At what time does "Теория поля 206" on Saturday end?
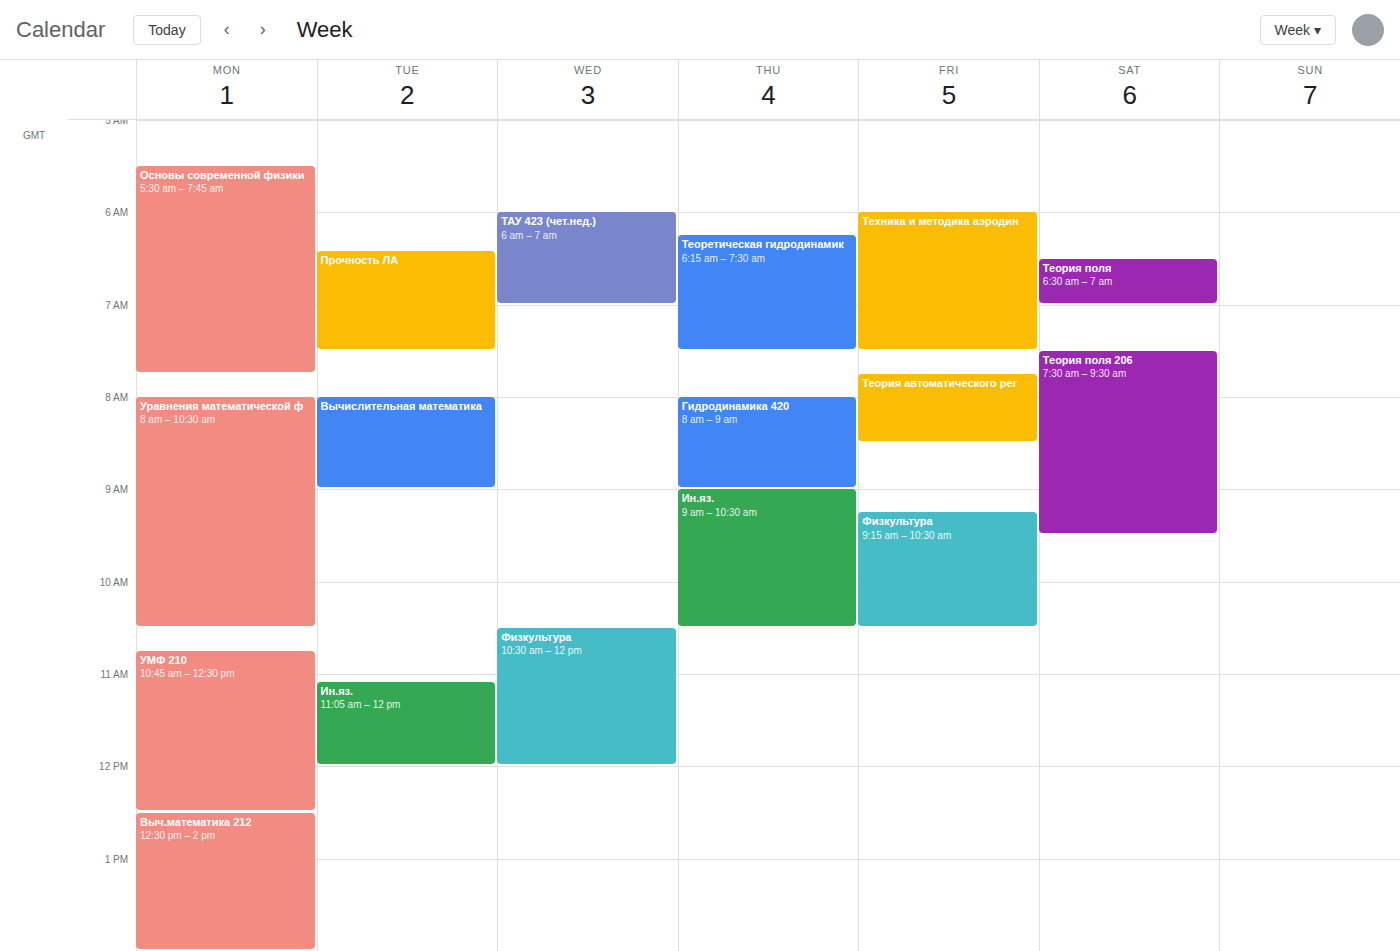
9:30 AM